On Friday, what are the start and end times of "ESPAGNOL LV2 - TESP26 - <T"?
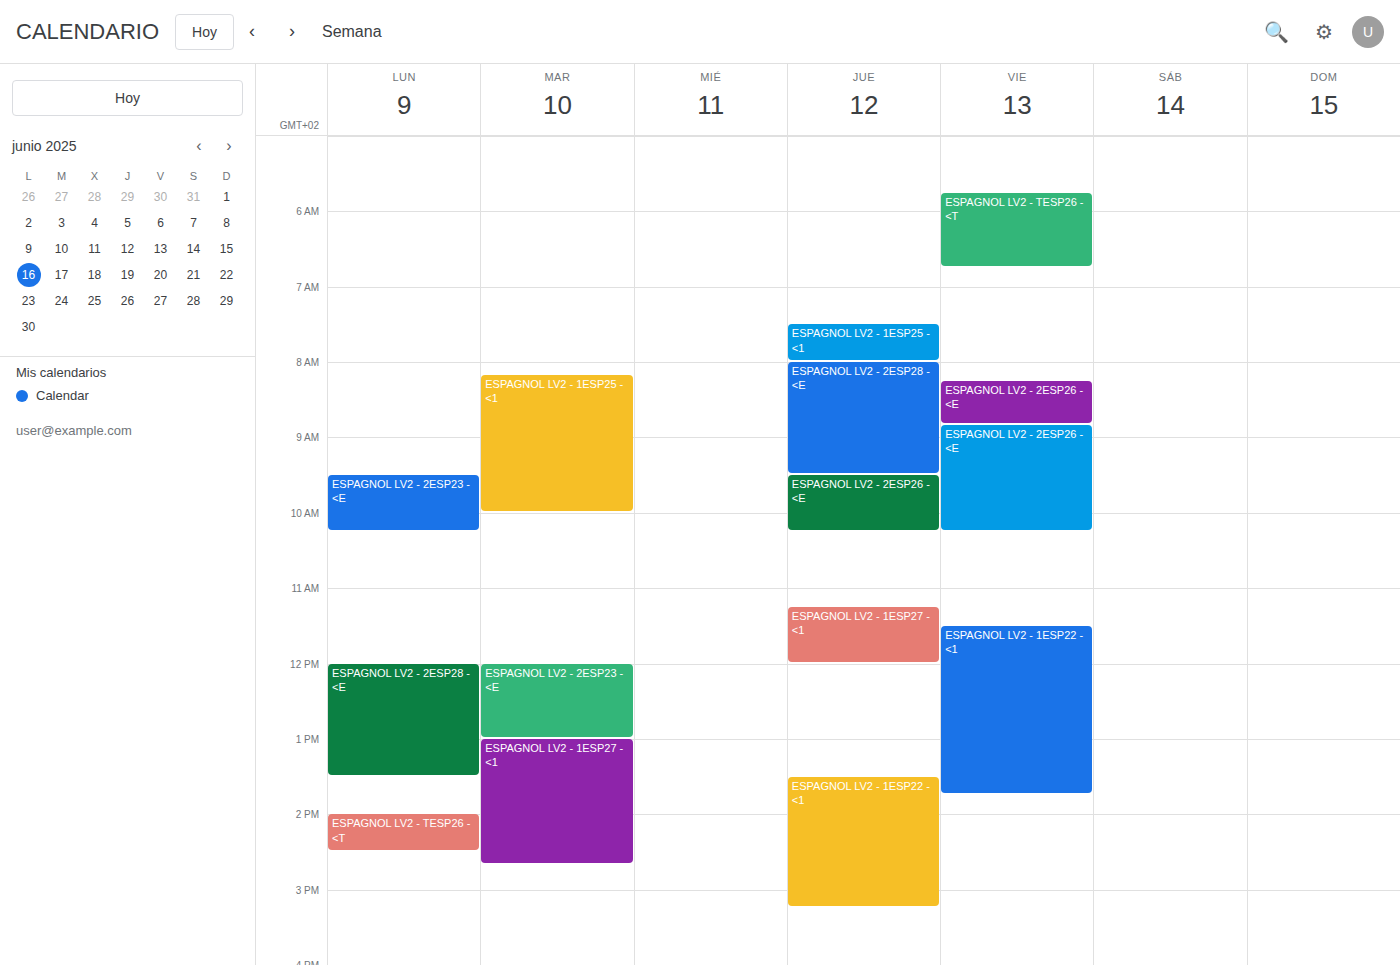
5:45 AM to 6:45 AM